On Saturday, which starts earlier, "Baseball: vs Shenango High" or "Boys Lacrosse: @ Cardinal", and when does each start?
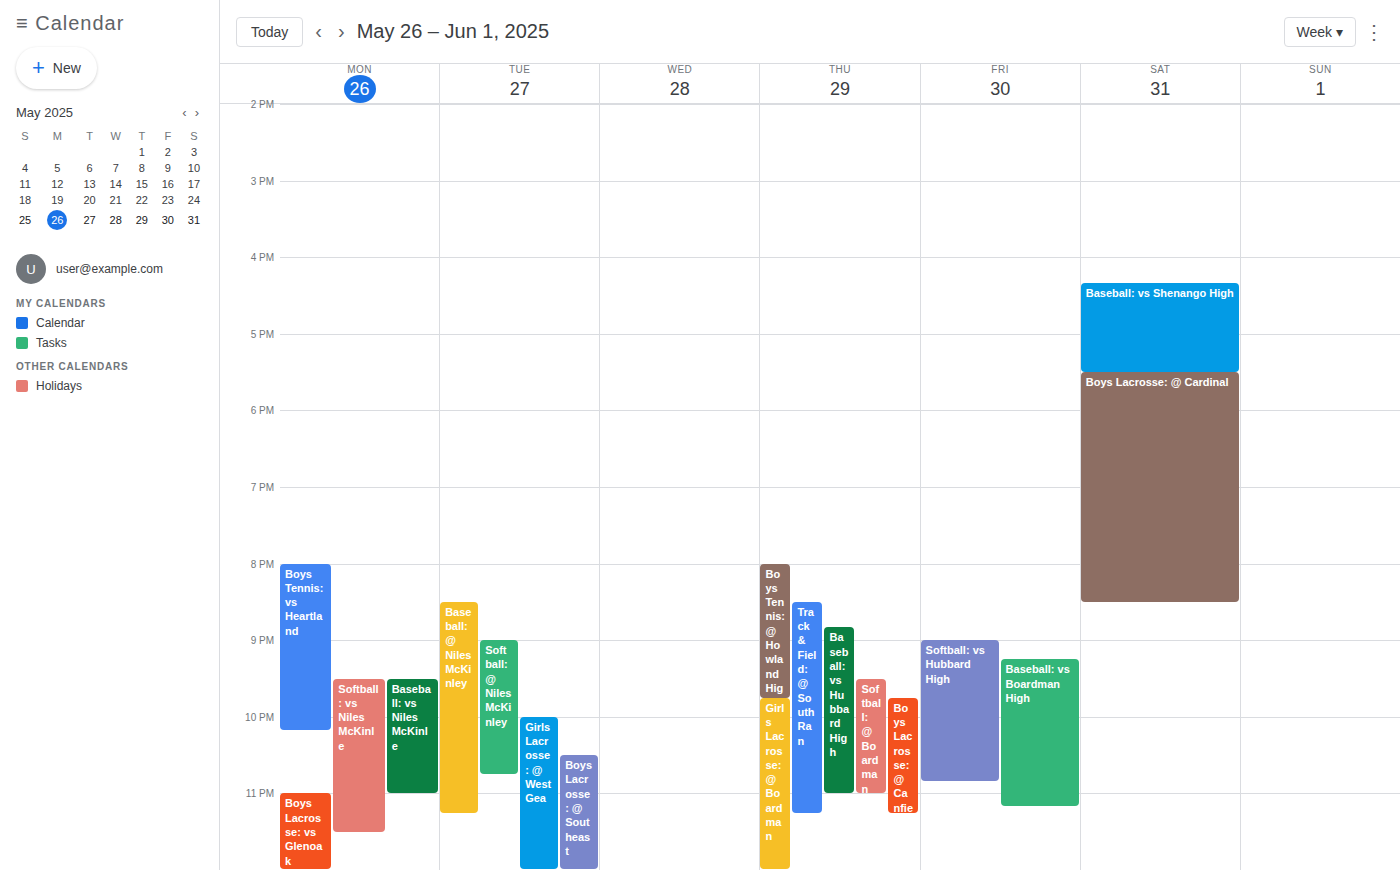
"Baseball: vs Shenango High" 4:20 PM; "Boys Lacrosse: @ Cardinal" 5:30 PM.